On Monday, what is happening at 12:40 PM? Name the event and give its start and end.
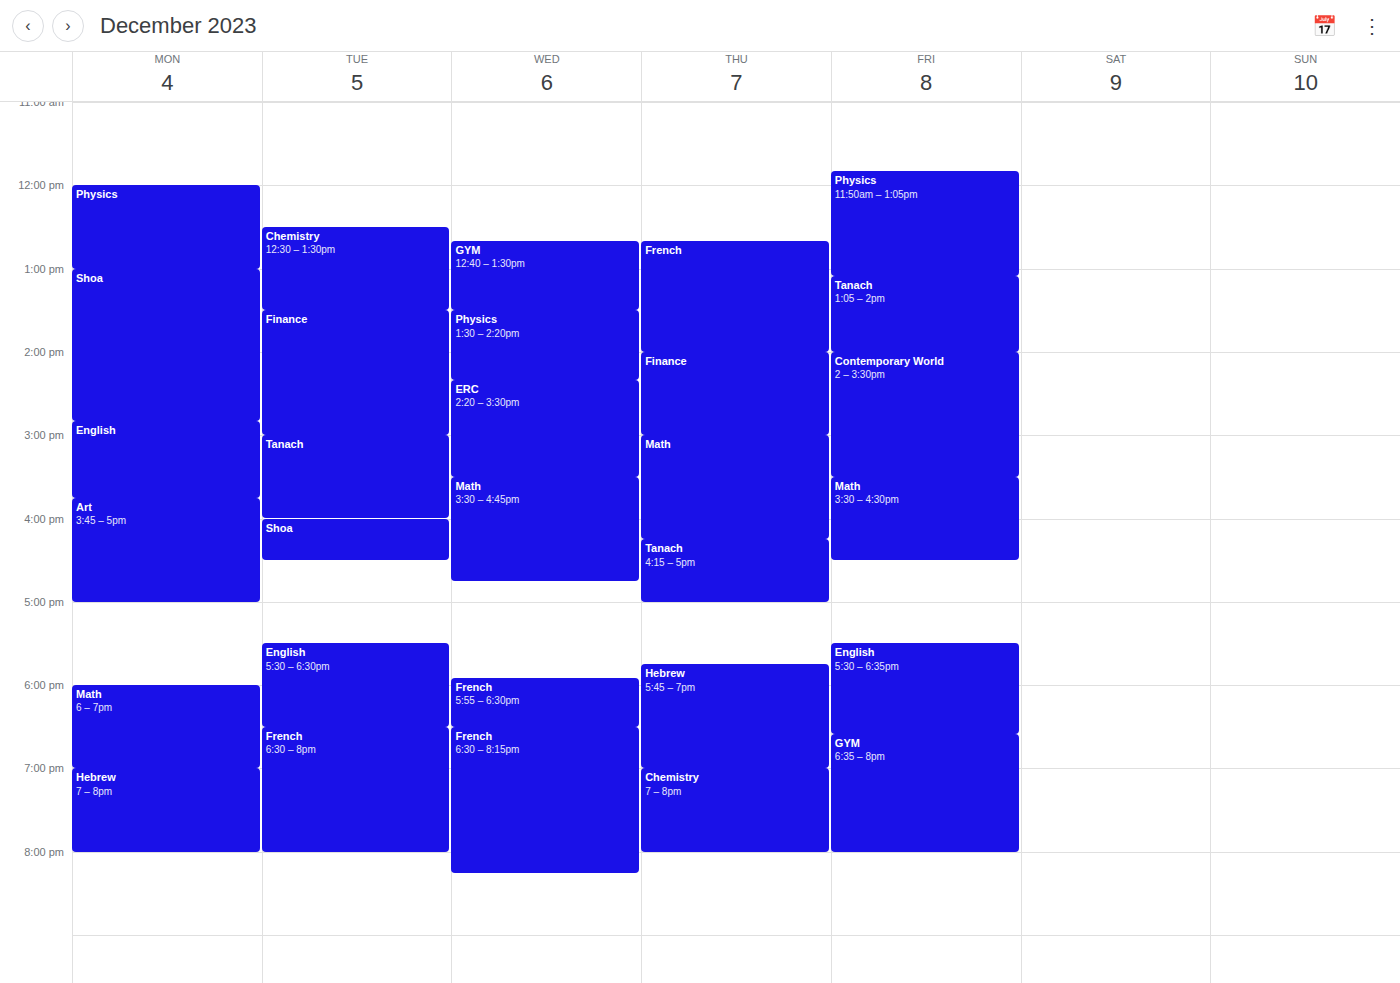
"Physics", 12:00 PM to 1:00 PM